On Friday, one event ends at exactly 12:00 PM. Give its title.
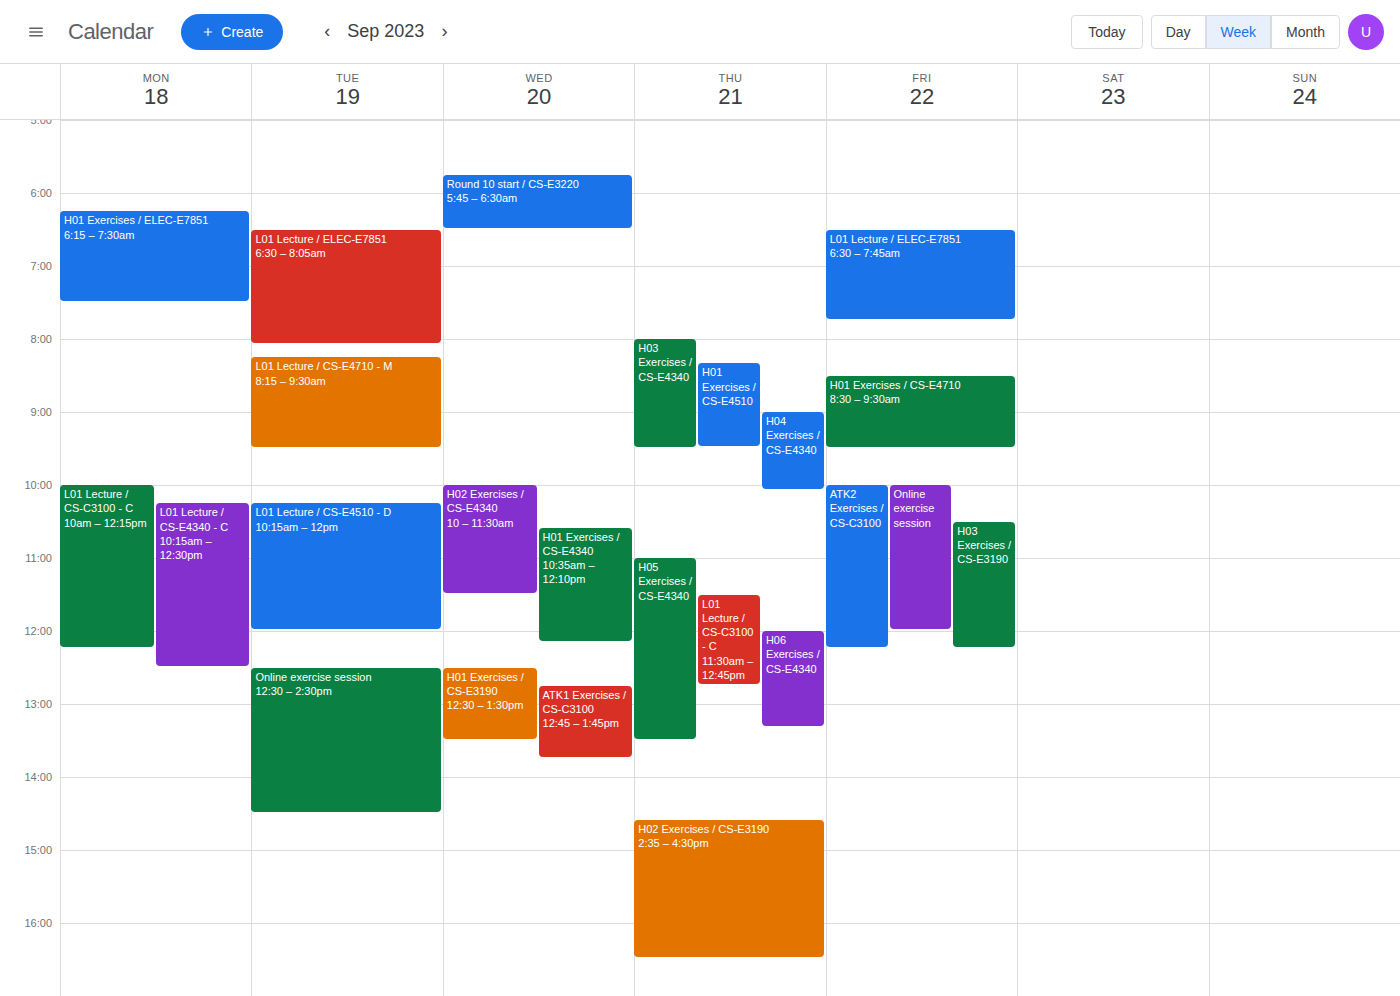
"Online exercise session"